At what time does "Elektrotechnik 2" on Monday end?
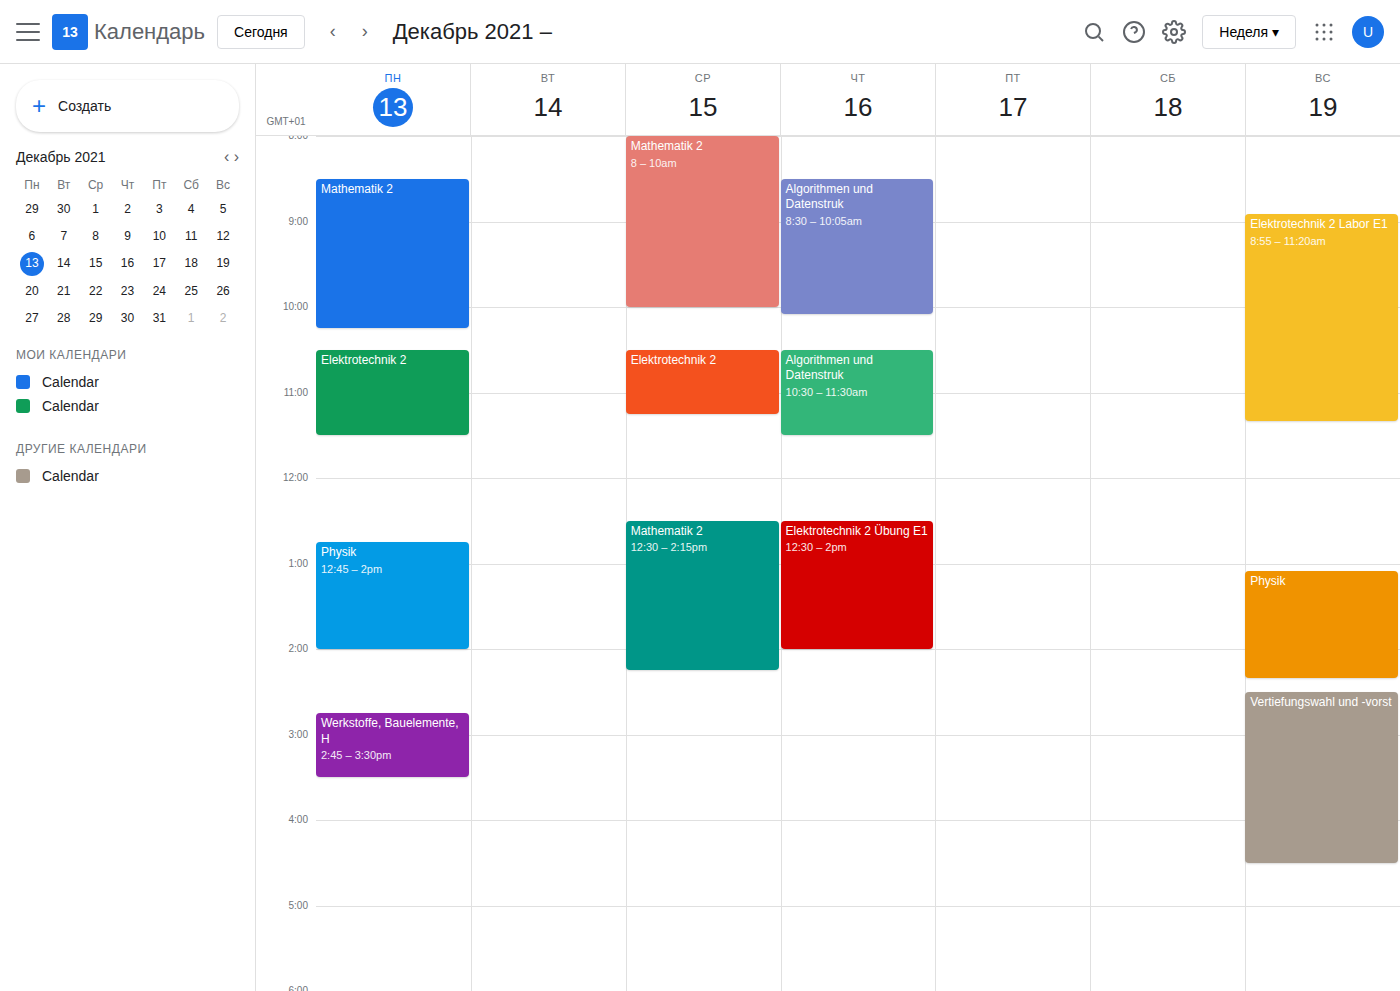
11:30 AM